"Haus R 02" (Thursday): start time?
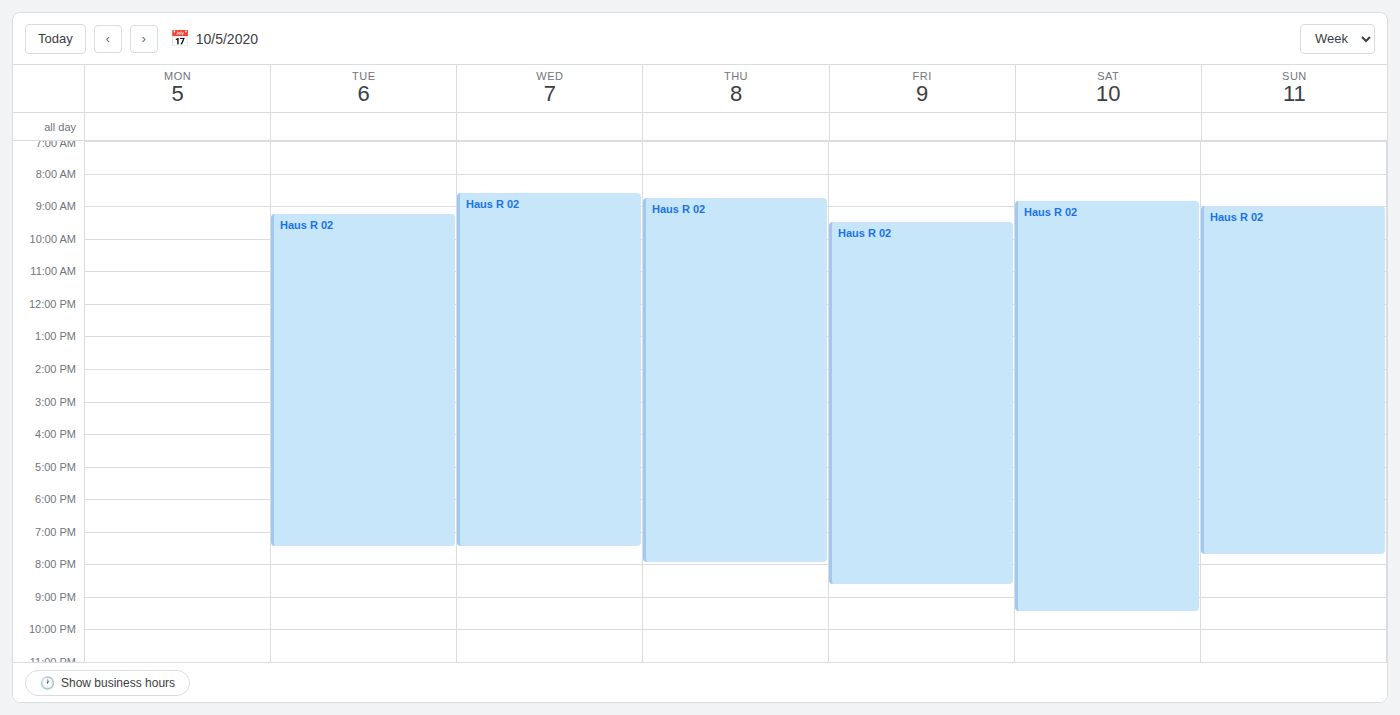
8:45 AM